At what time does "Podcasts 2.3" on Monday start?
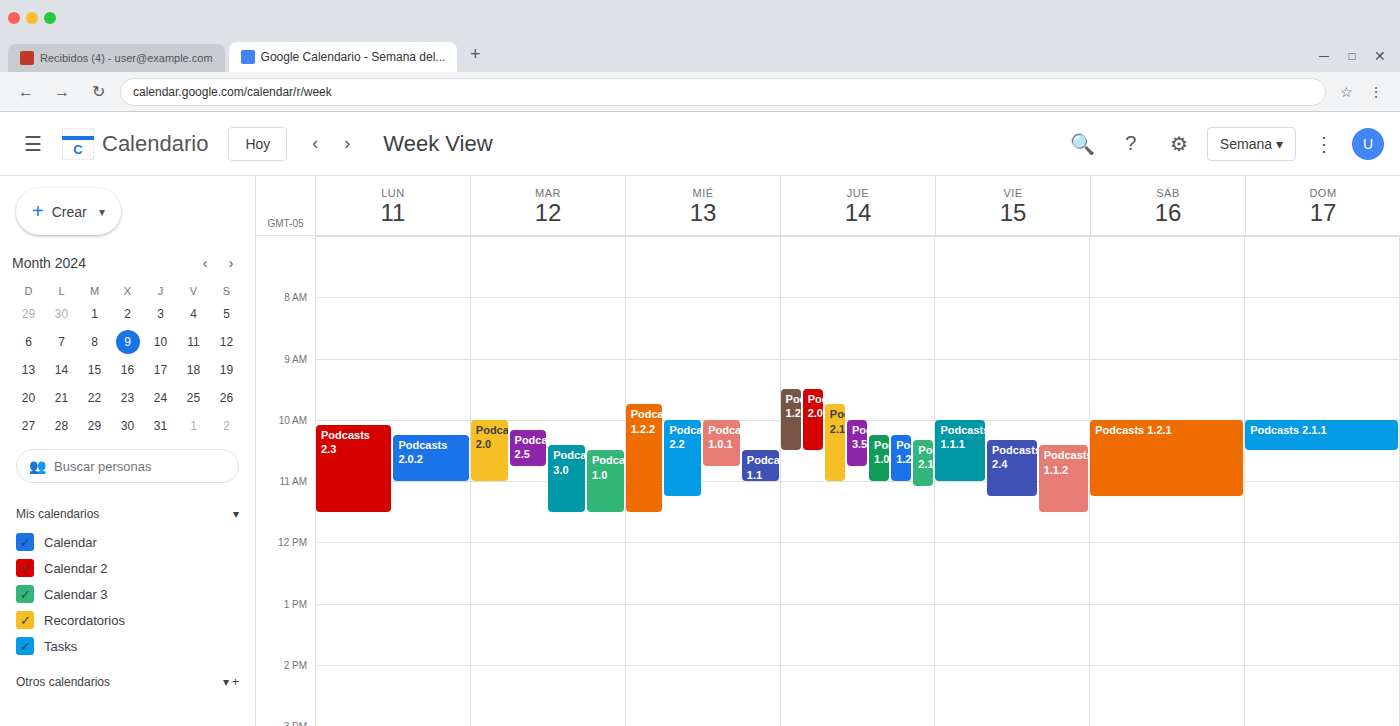
10:05 AM